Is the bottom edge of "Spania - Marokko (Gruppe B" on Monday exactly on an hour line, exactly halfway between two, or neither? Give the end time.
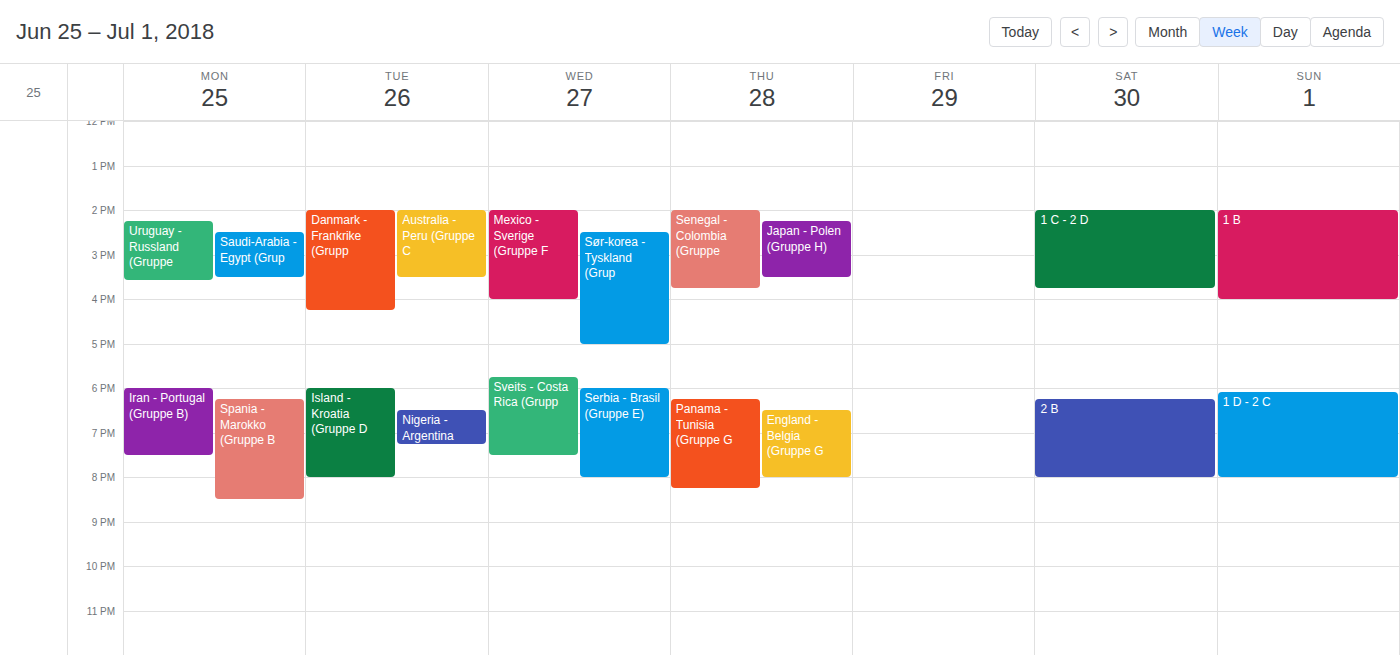
8:30 PM -- halfway between the 8 PM and 9 PM lines.